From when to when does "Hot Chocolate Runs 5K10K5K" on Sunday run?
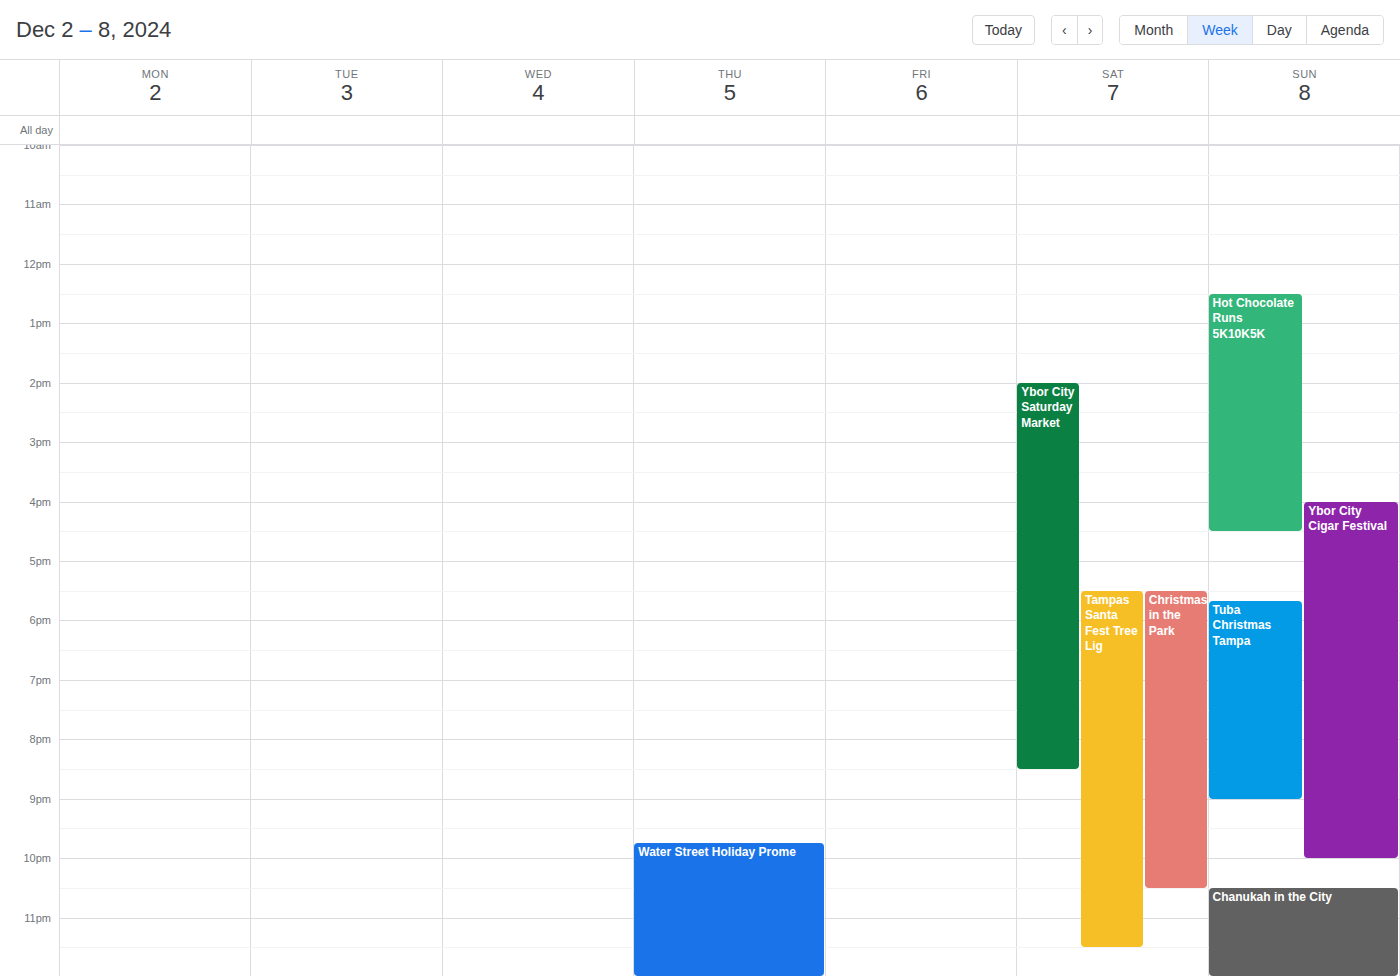
12:30 PM to 4:30 PM